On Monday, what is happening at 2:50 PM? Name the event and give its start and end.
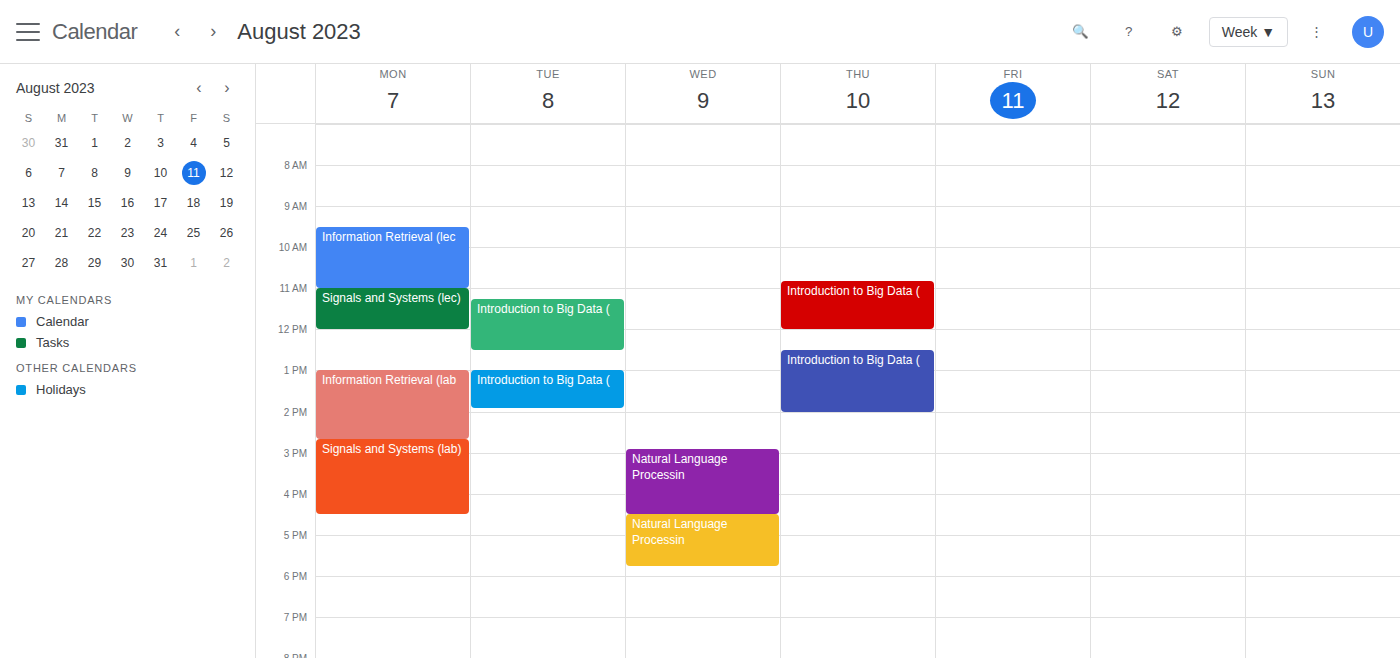
"Signals and Systems (lab)", 2:40 PM to 4:30 PM